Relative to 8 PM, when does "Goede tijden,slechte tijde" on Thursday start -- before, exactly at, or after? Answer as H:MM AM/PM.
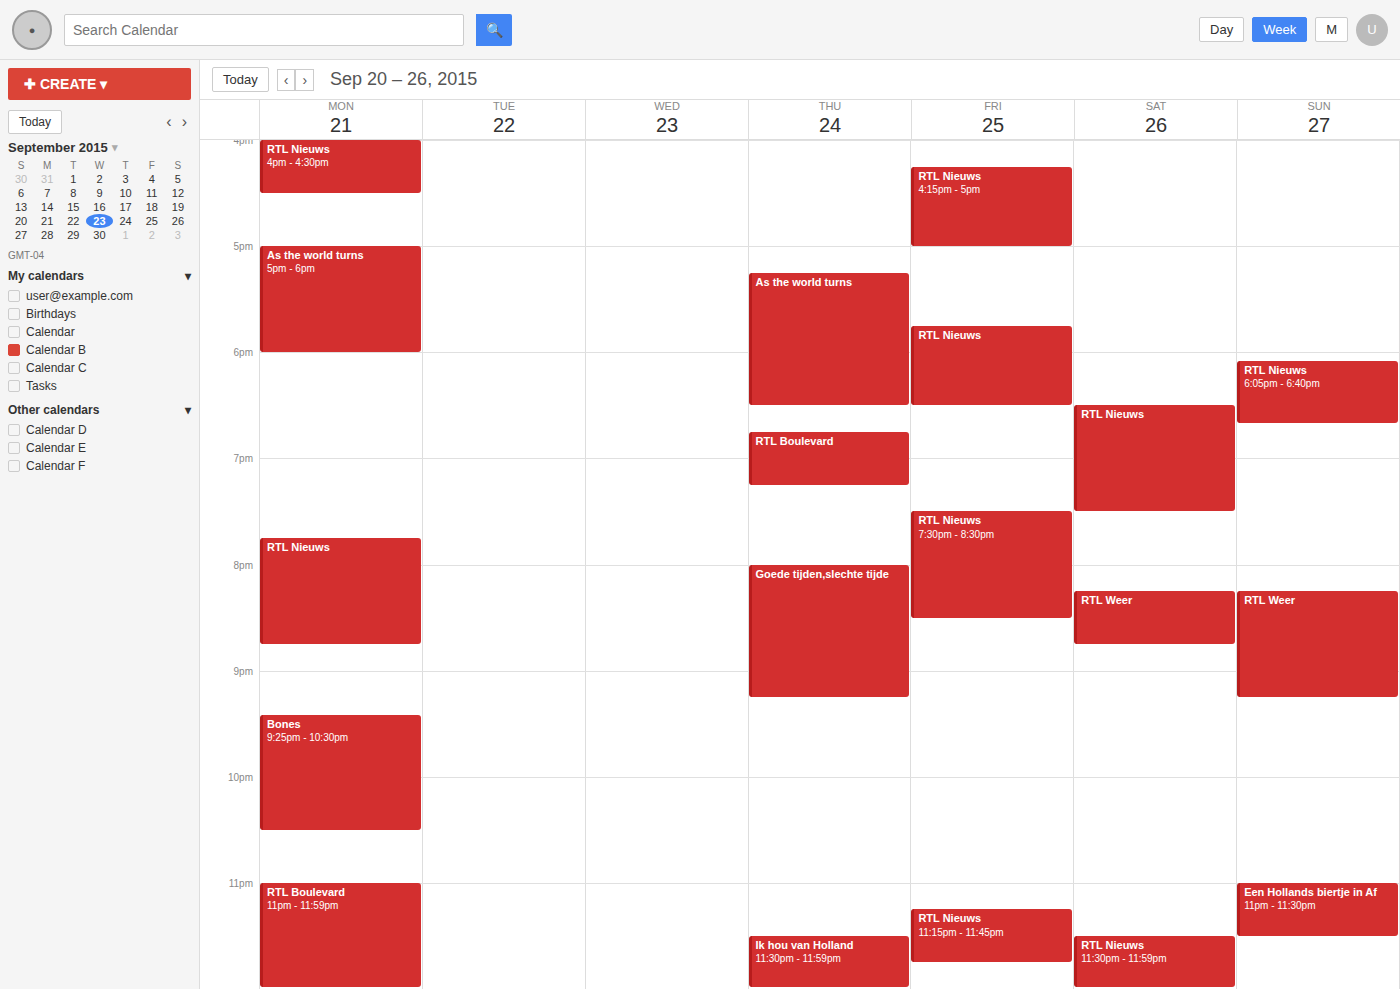
8:00 PM -- exactly at 8 PM, on the 8 PM line.